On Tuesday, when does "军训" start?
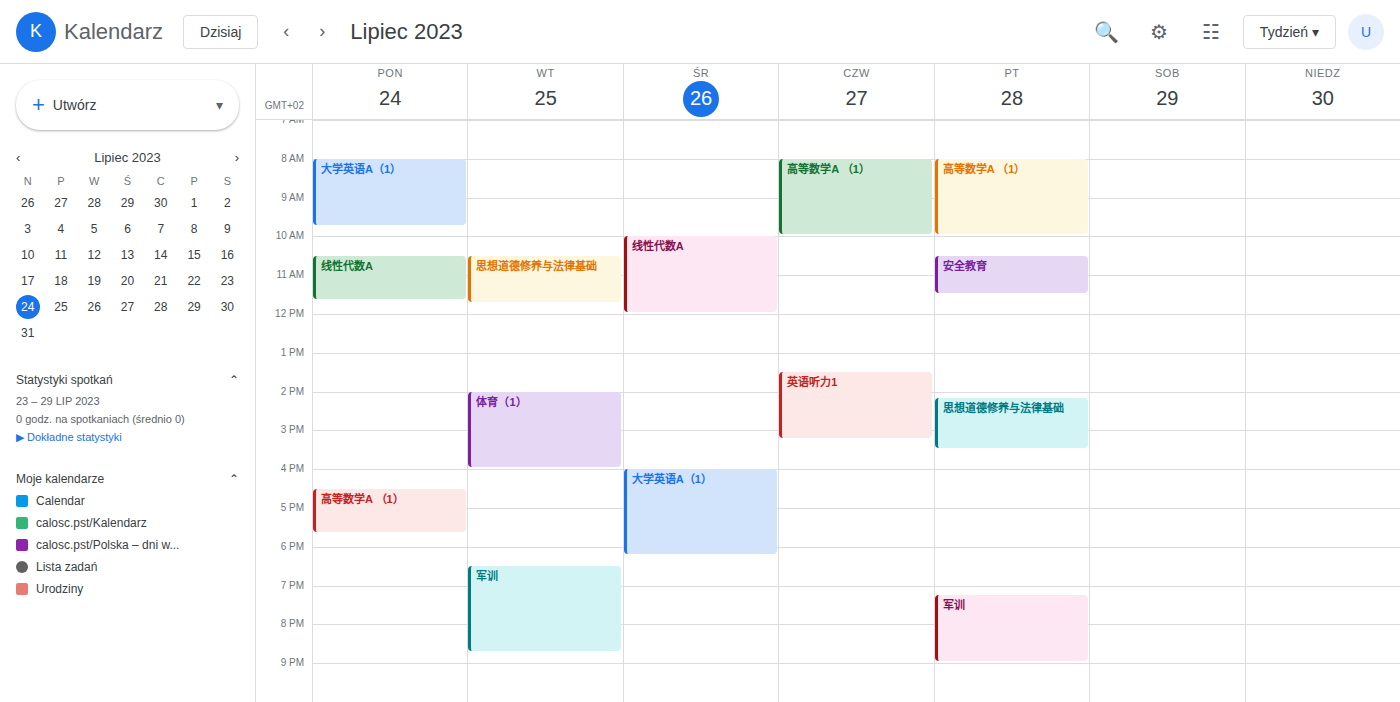
6:30 PM